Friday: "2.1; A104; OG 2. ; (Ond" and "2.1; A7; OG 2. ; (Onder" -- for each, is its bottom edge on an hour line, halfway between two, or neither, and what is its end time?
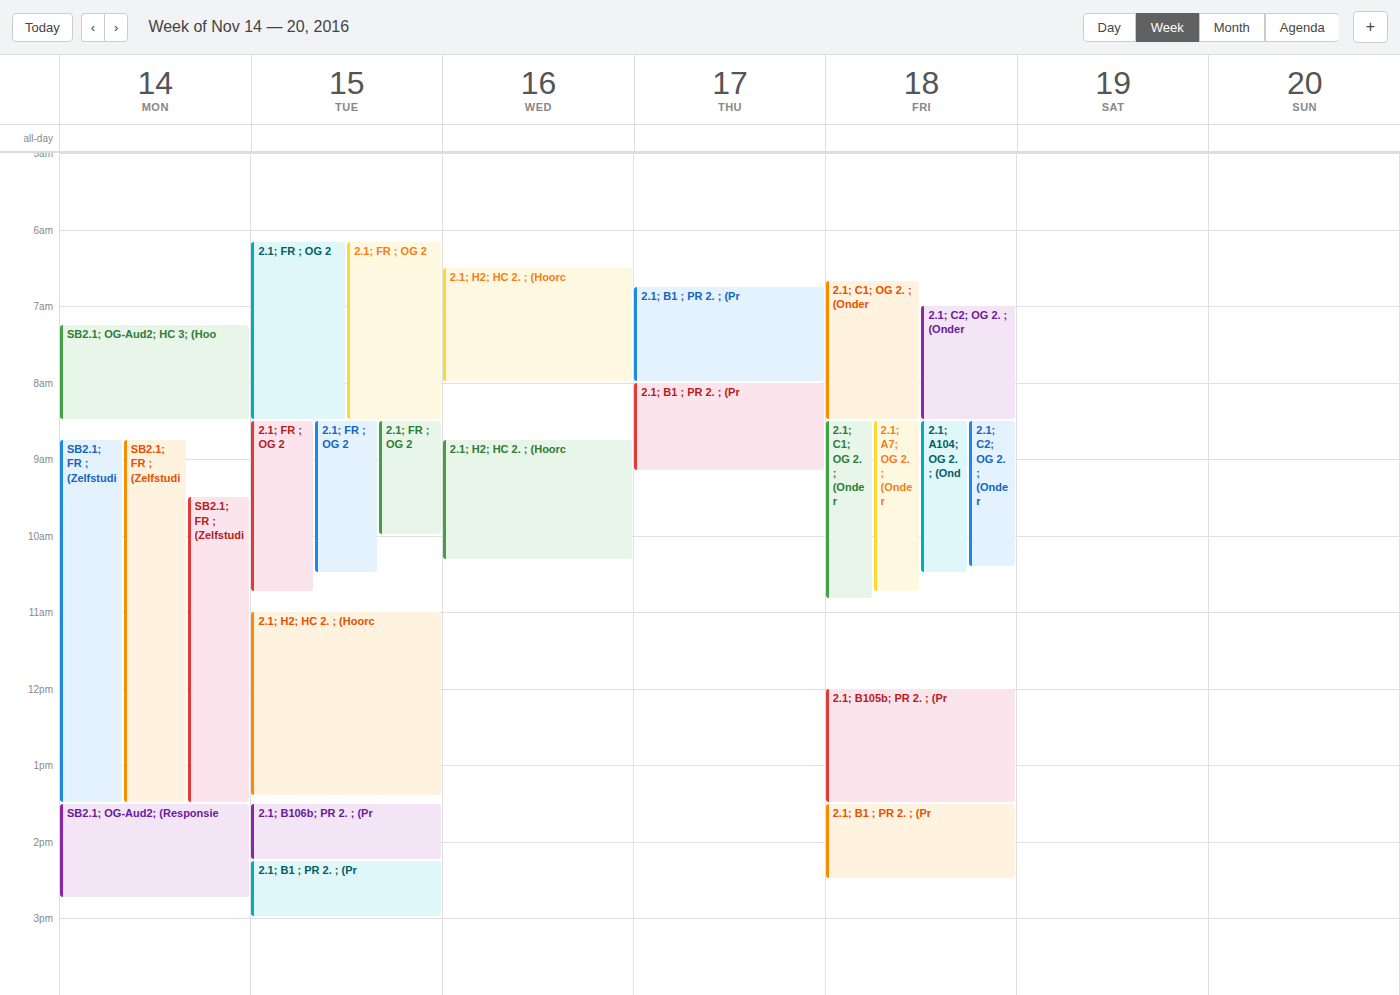
"2.1; A104; OG 2. ; (Ond": 10:30 AM, halfway between the 10 AM and 11 AM lines. "2.1; A7; OG 2. ; (Onder": 10:45 AM, neither: three quarters of the way from the 10 AM line to the 11 AM line.